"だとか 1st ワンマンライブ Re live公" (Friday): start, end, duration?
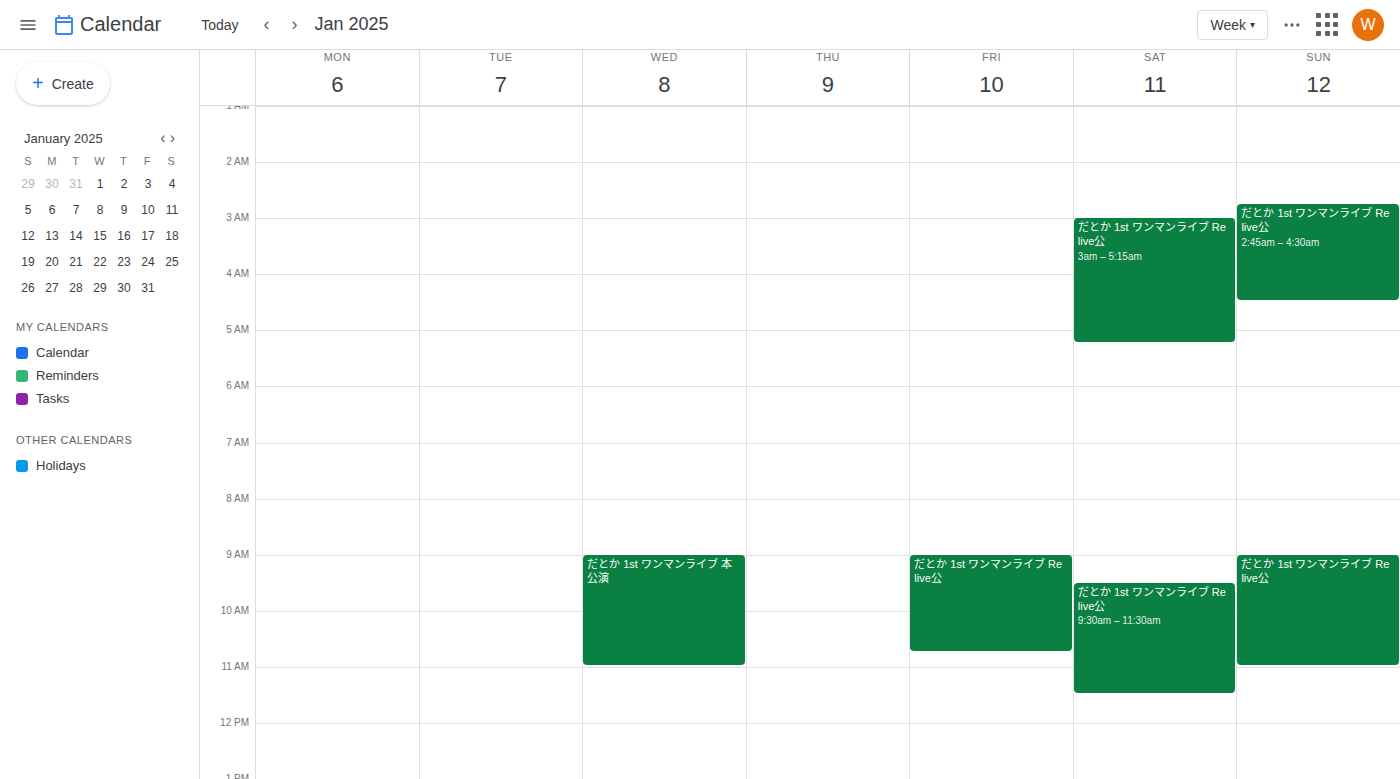
9:00 AM to 10:45 AM, 1 hour 45 minutes